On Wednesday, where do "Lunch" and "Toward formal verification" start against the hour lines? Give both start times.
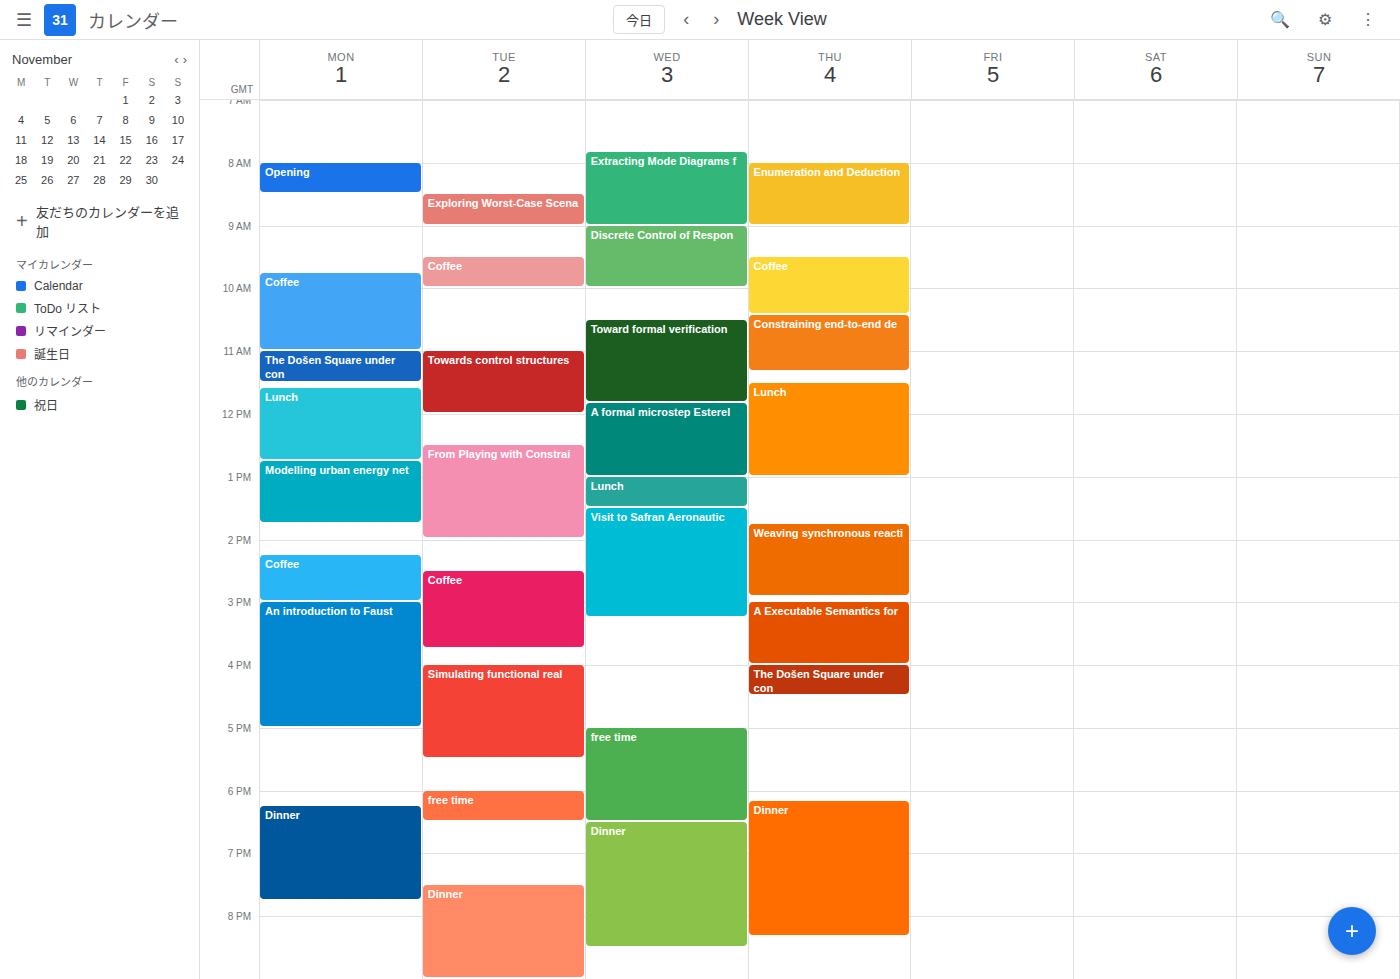
"Lunch": 1:00 PM, exactly on the 1 PM line. "Toward formal verification": 10:30 AM, halfway between the 10 AM and 11 AM lines.